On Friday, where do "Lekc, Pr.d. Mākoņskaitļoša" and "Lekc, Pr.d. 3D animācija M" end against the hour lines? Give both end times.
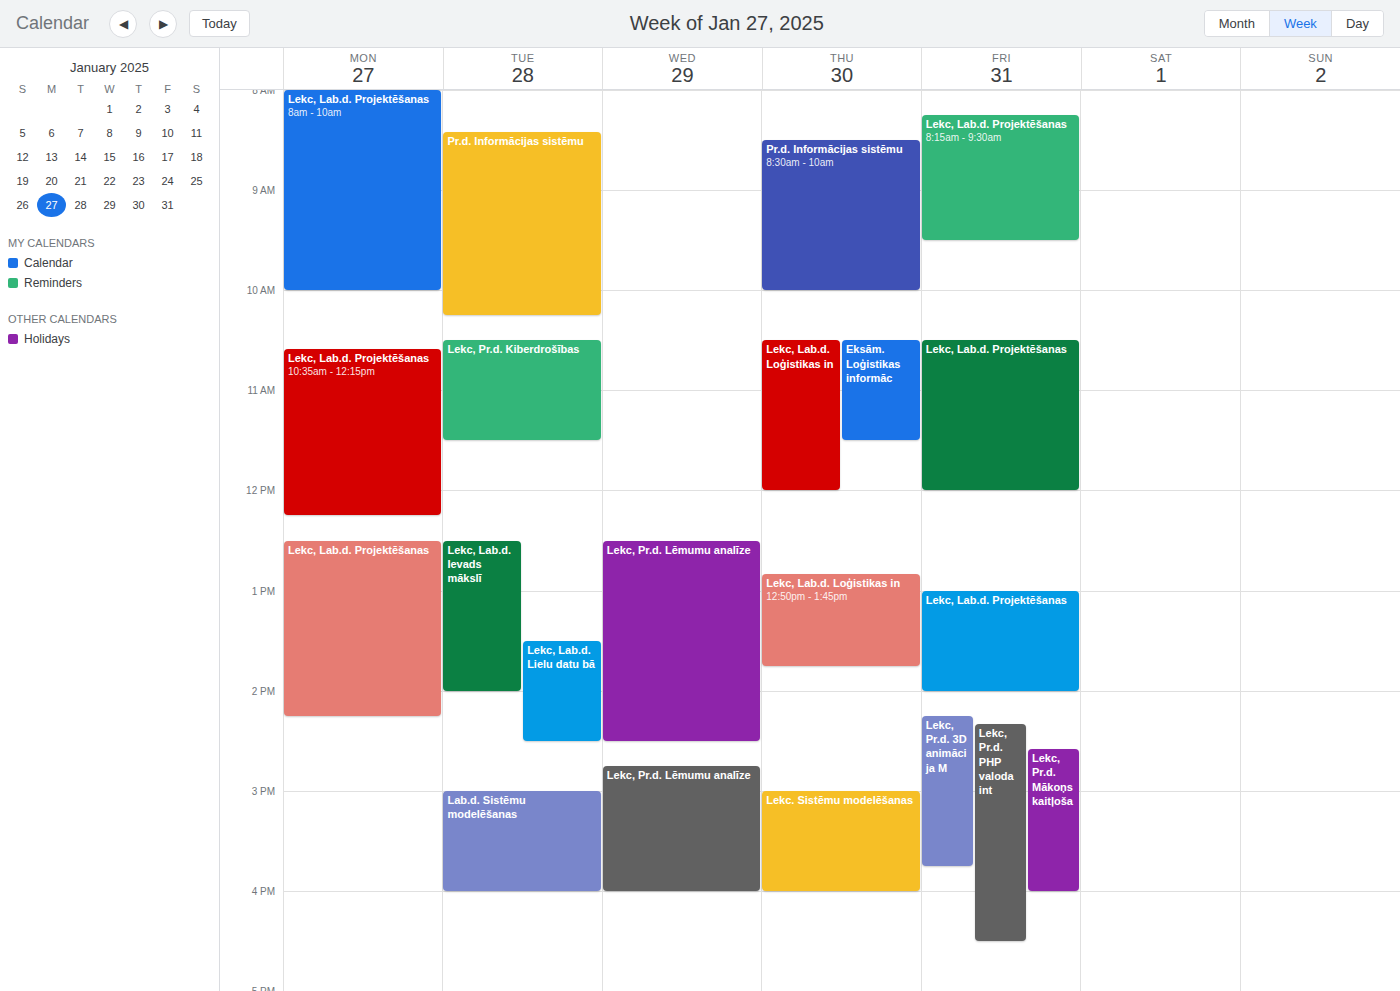
"Lekc, Pr.d. Mākoņskaitļoša": 16:00, exactly on the 16:00 line. "Lekc, Pr.d. 3D animācija M": 15:45, neither: three quarters of the way from the 15:00 line to the 16:00 line.